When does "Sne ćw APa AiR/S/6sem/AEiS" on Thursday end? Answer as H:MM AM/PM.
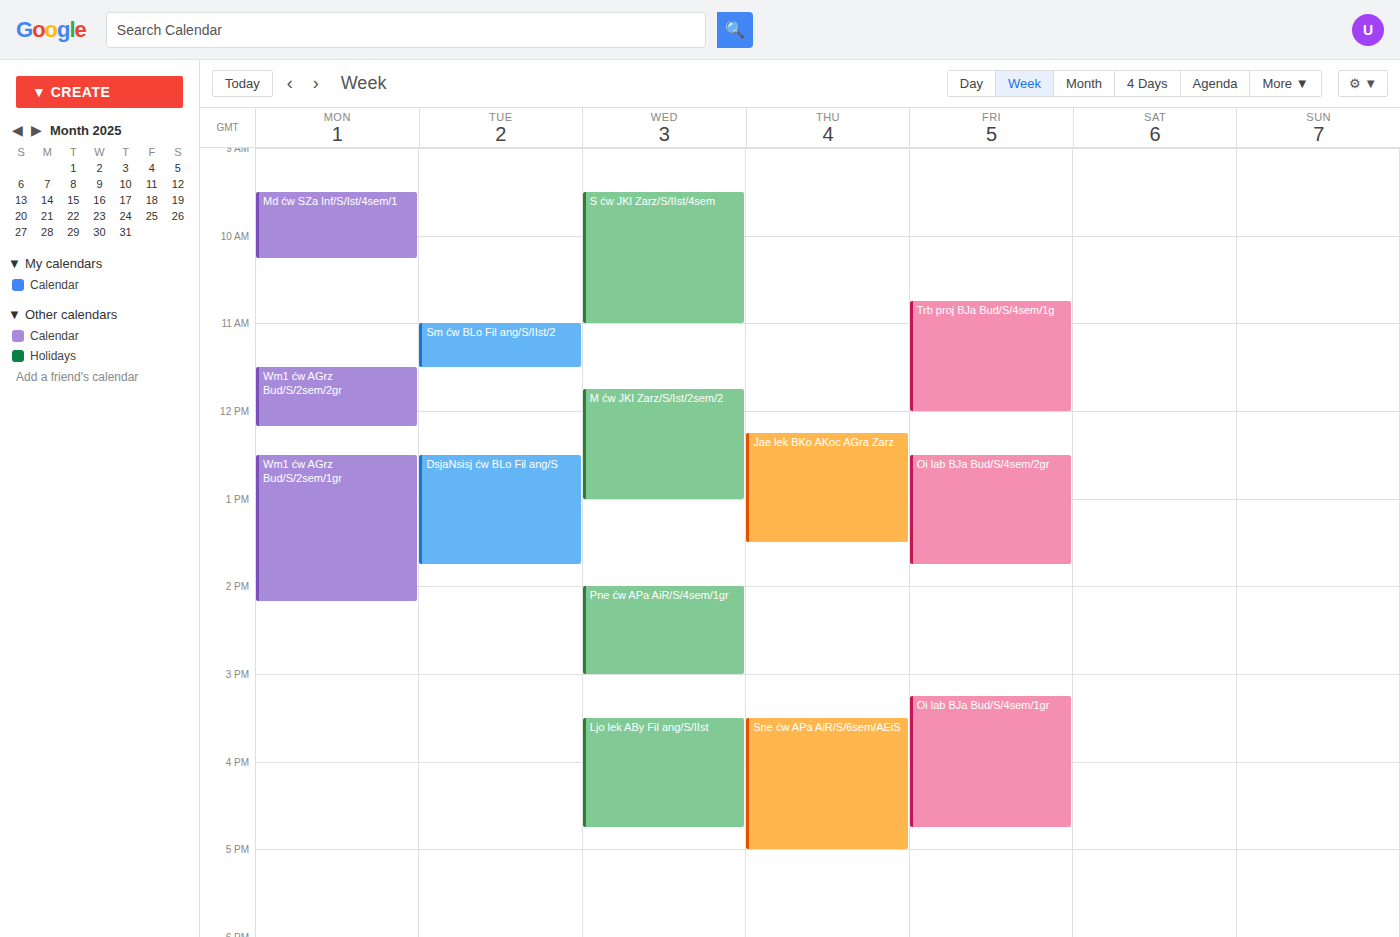
5:00 PM